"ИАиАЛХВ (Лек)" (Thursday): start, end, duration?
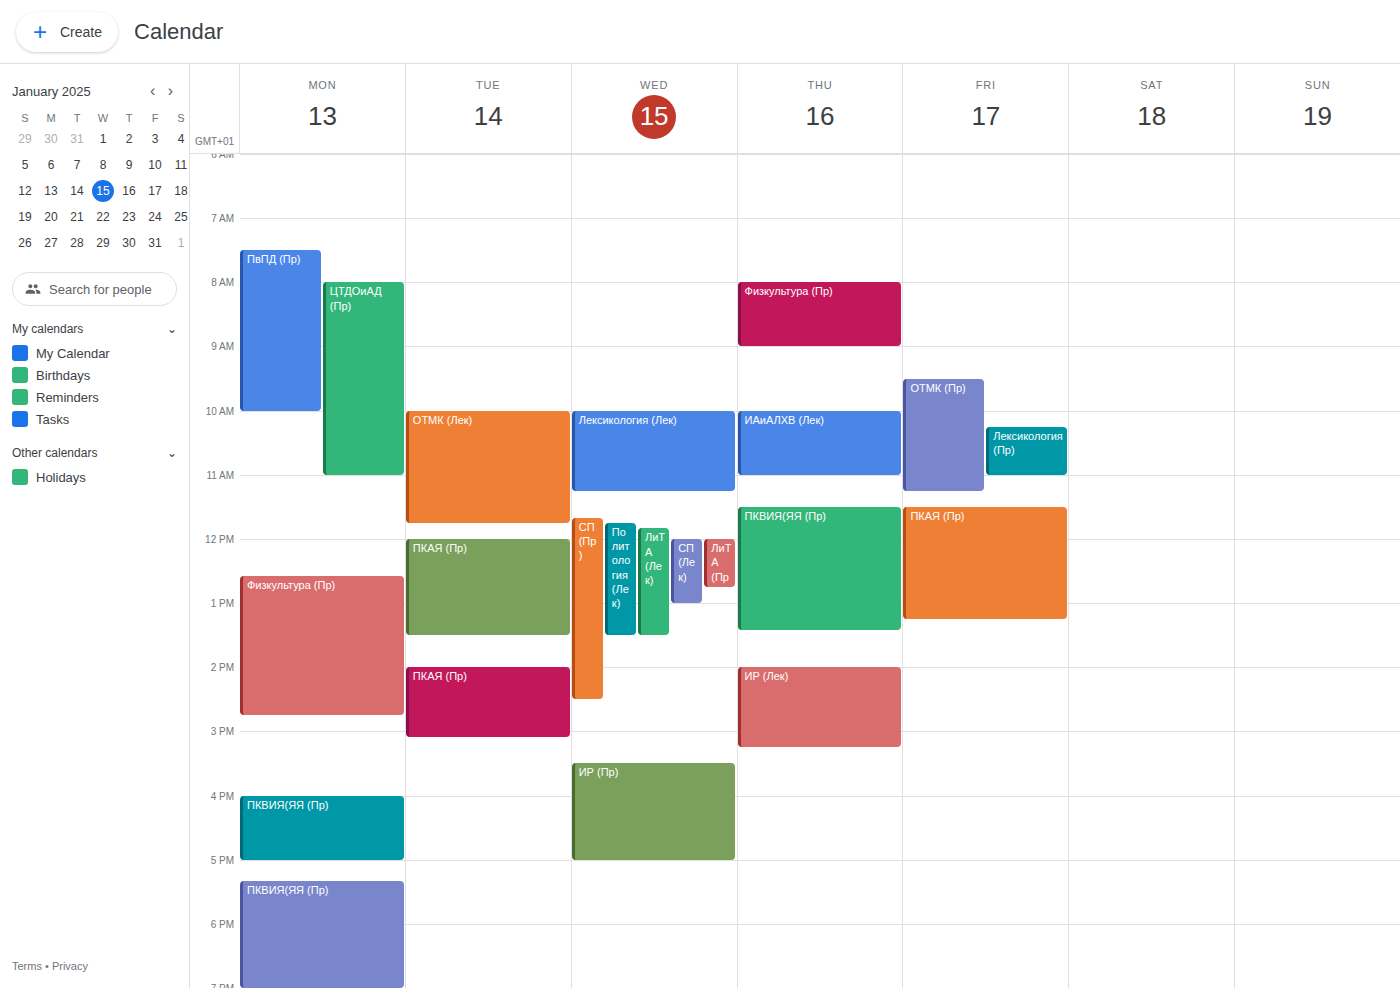
10:00 AM to 11:00 AM, 1 hour